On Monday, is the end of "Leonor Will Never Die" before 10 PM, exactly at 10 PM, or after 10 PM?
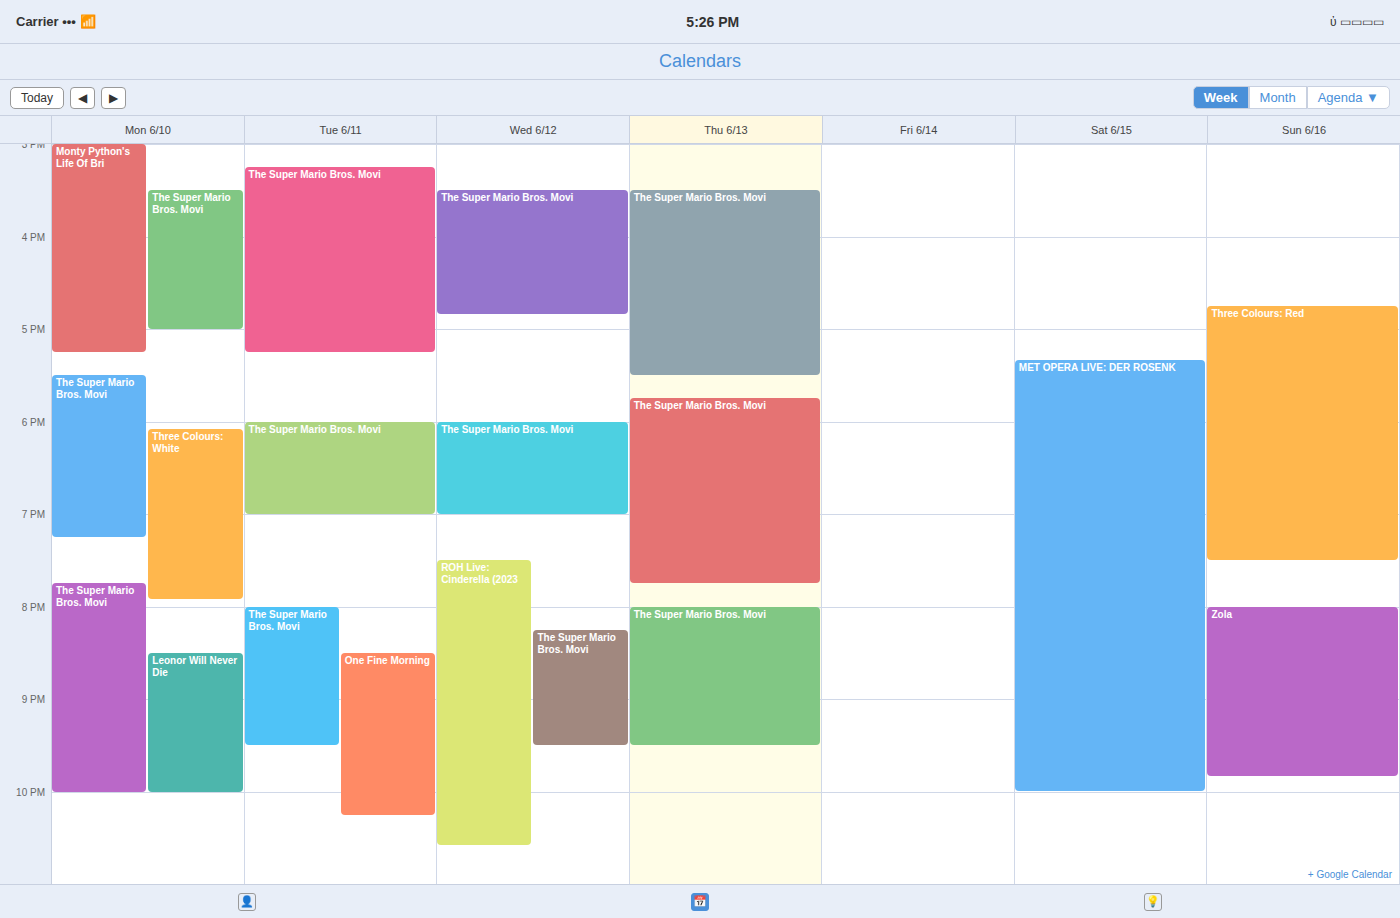
10:00 PM -- exactly at 10 PM, on the 10 PM line.